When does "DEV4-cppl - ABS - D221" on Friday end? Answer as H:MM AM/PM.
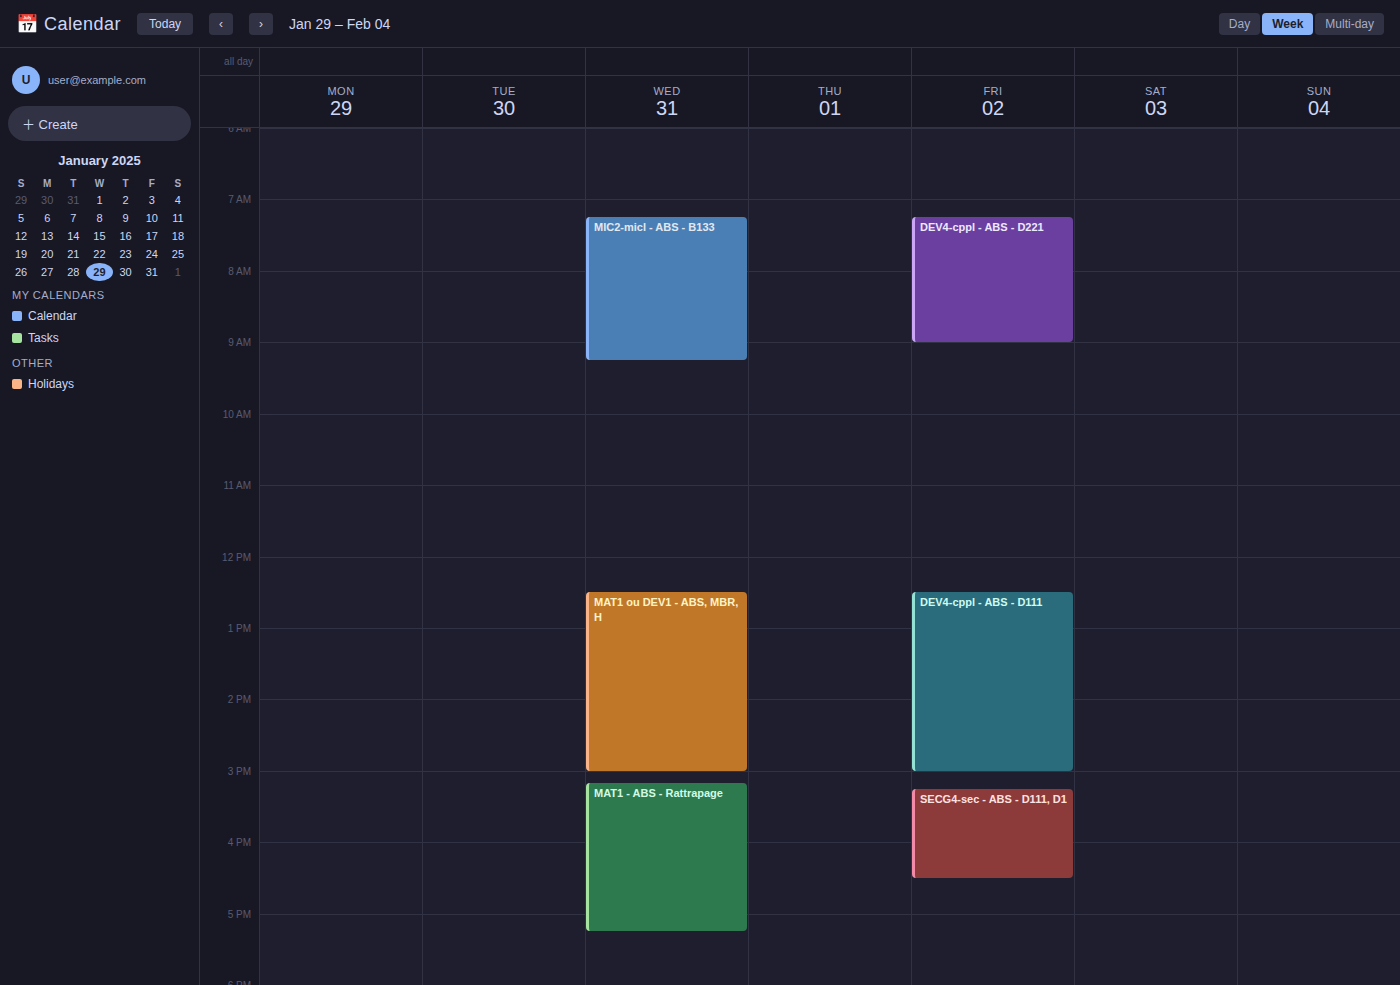
9:00 AM